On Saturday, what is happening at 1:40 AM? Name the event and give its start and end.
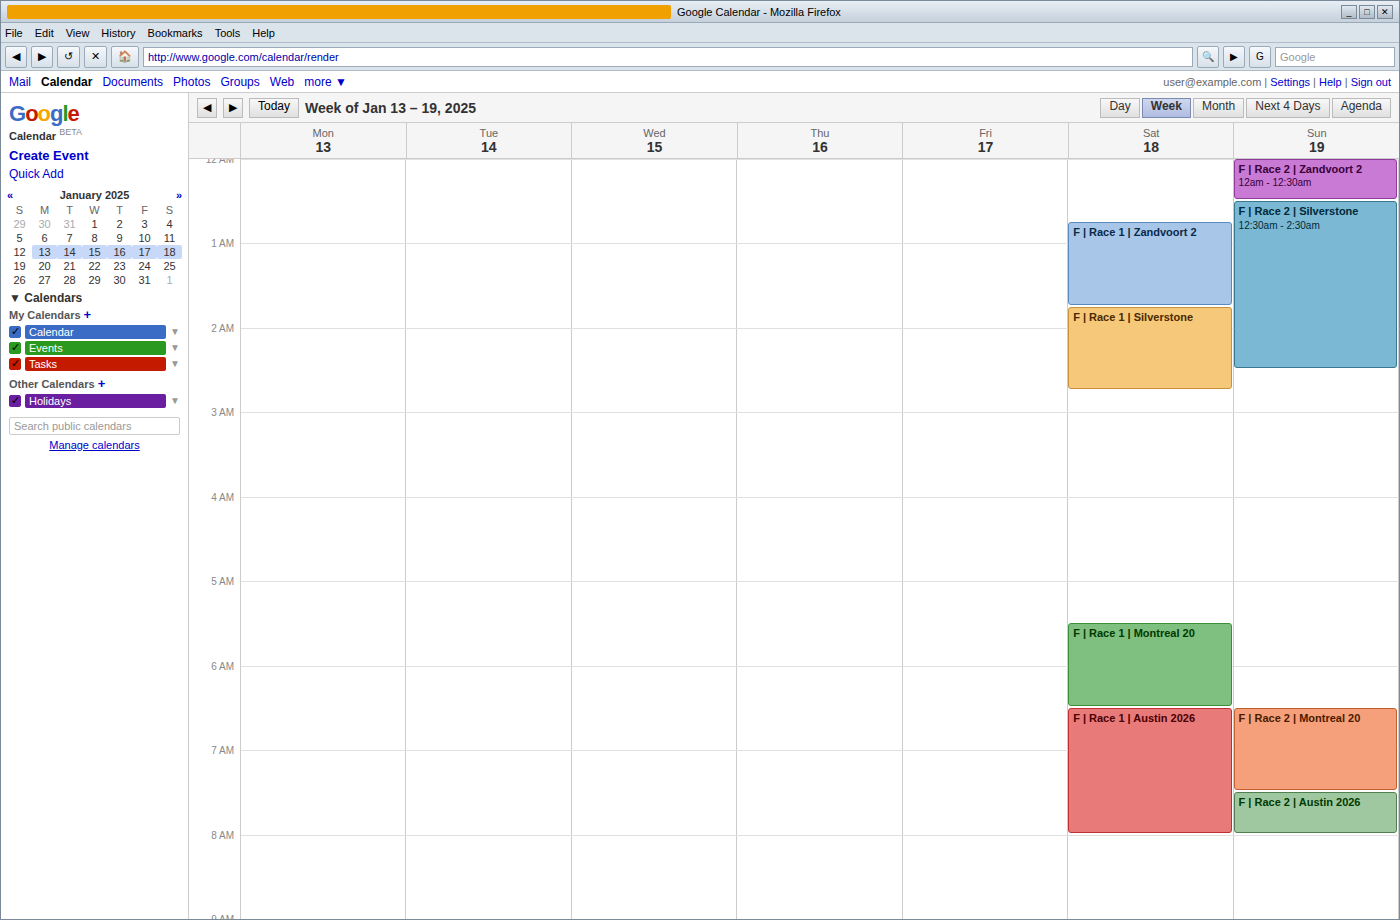
"F | Race 1 | Zandvoort 2", 12:45 AM to 1:45 AM